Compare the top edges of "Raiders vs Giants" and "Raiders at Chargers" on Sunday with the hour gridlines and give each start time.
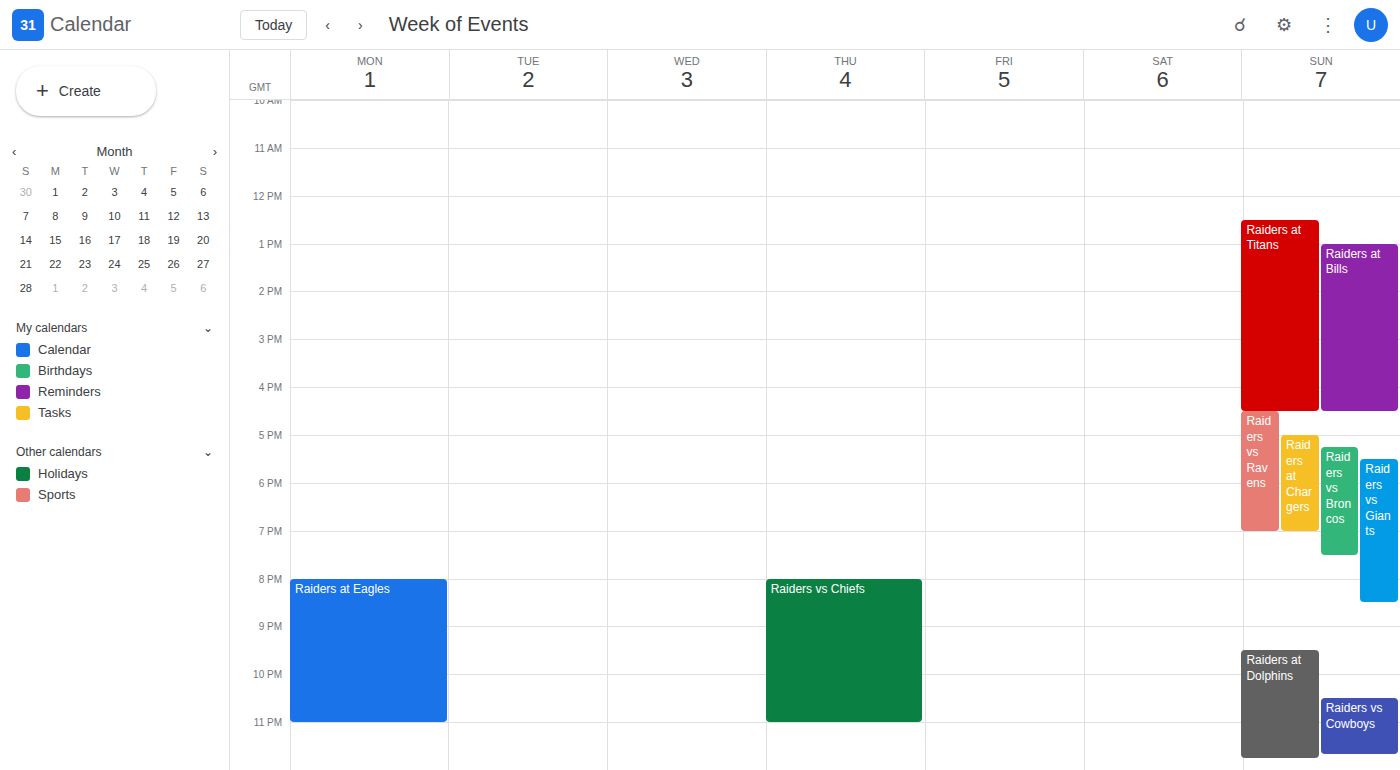
"Raiders vs Giants": 5:30 PM, halfway between the 5 PM and 6 PM lines. "Raiders at Chargers": 5:00 PM, exactly on the 5 PM line.